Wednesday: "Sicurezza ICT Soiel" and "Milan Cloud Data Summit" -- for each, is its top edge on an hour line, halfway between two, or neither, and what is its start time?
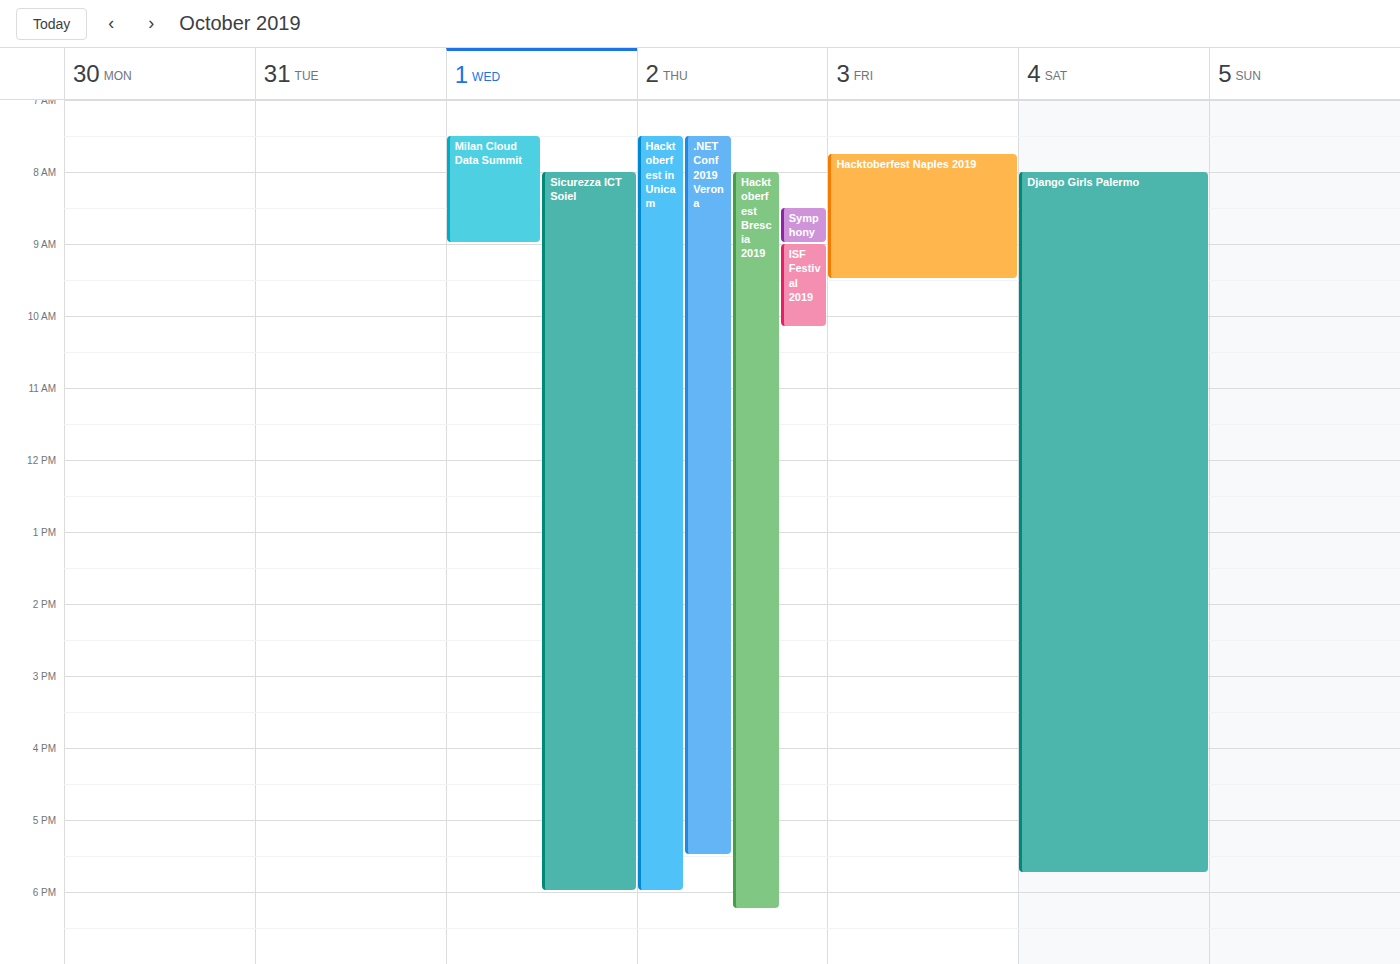
"Sicurezza ICT Soiel": 8:00 AM, exactly on the 8 AM line. "Milan Cloud Data Summit": 7:30 AM, halfway between the 7 AM and 8 AM lines.